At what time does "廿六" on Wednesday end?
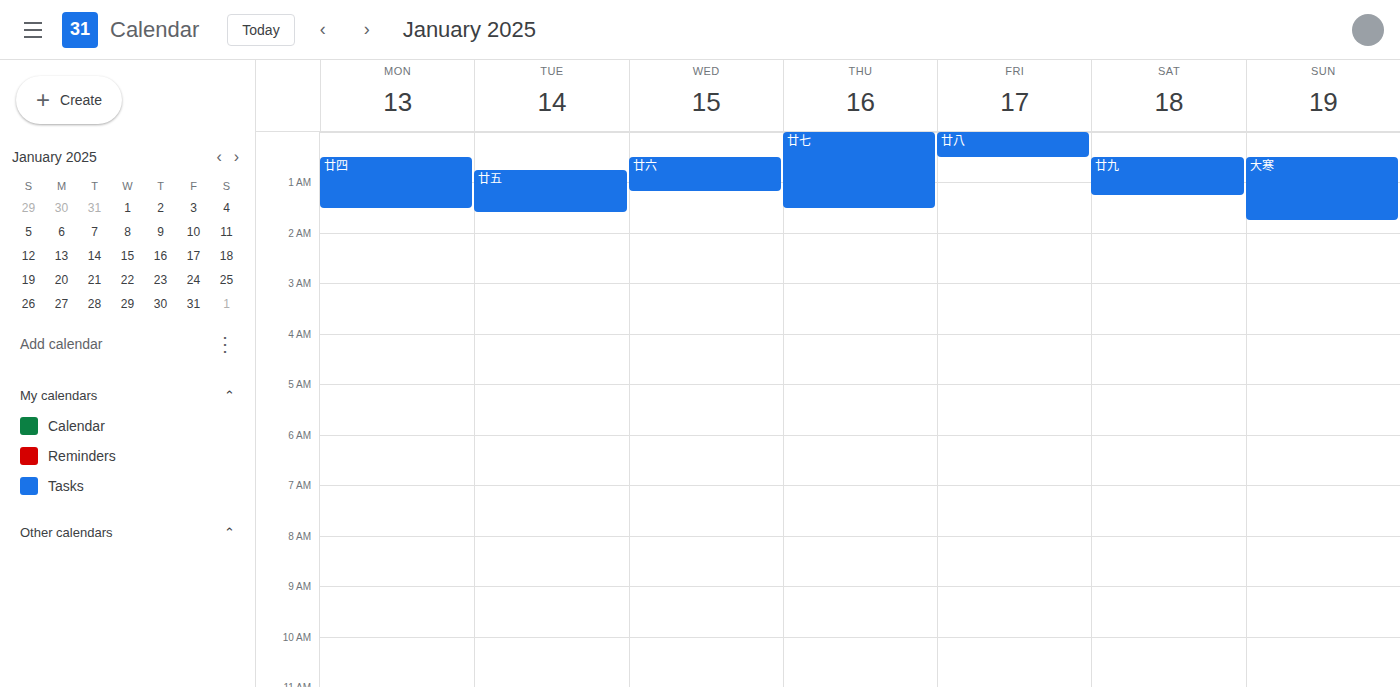
1:10 AM